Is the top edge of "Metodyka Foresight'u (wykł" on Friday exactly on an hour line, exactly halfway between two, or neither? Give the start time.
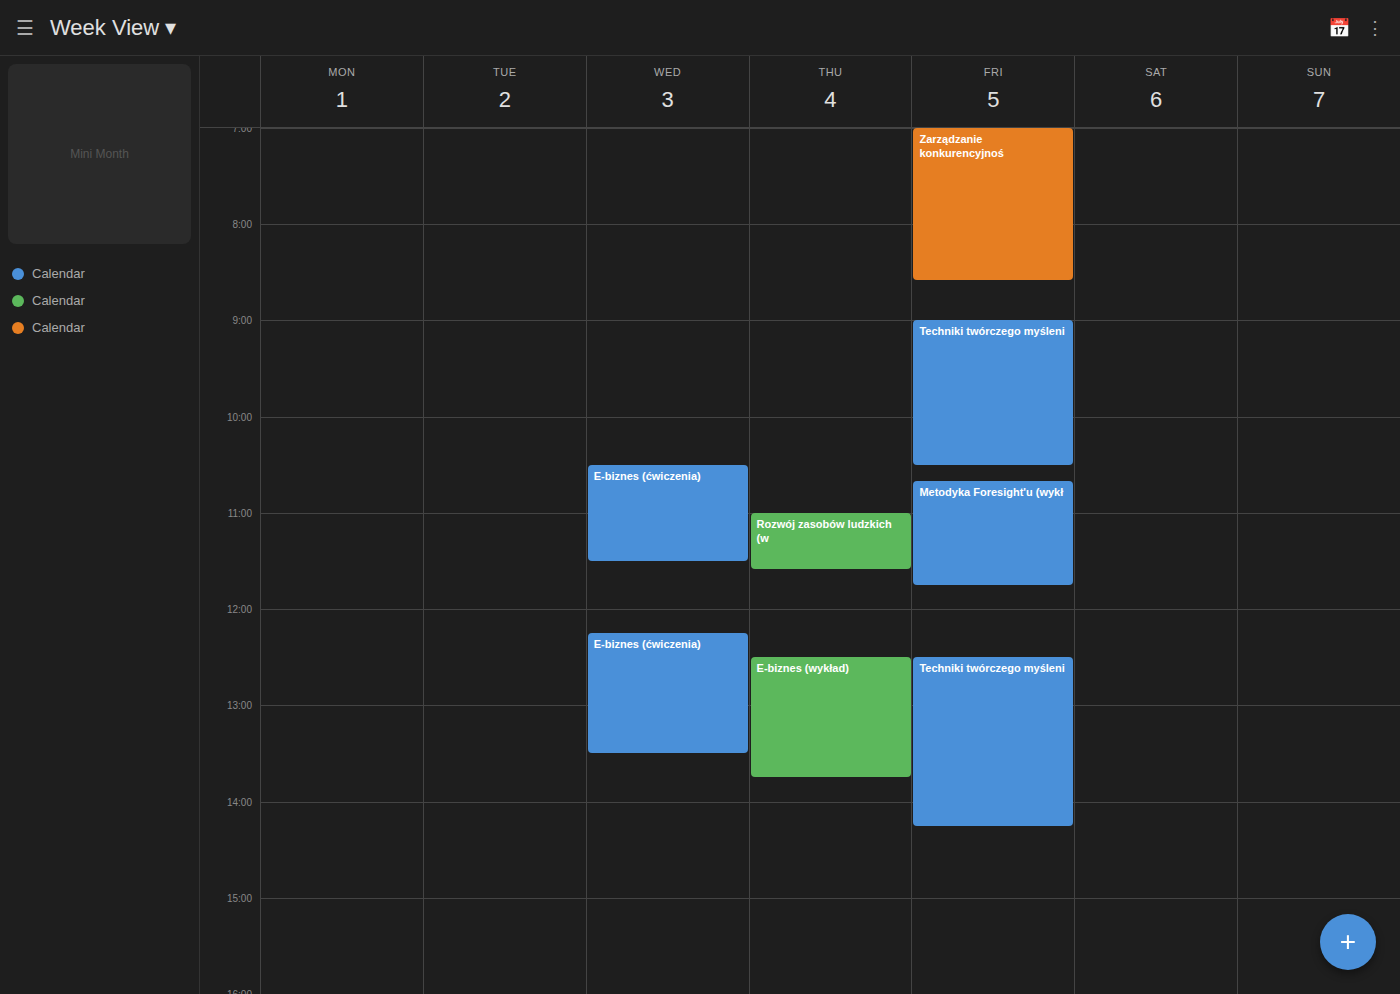
10:40 AM -- neither: 40 minutes below the 10 AM line and 20 minutes above the 11 AM line.